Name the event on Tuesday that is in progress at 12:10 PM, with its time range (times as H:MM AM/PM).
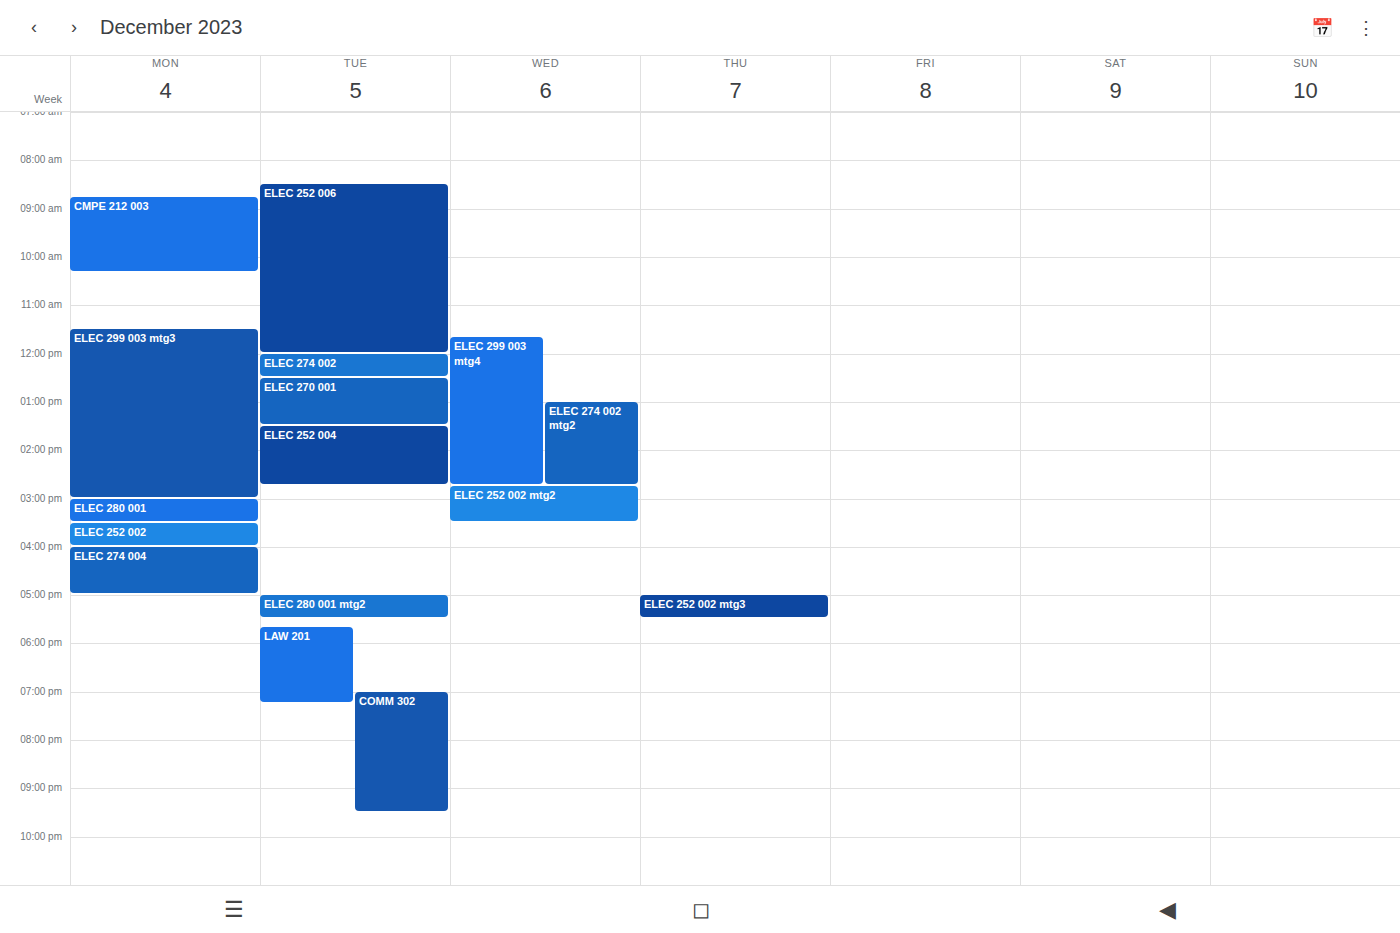
"ELEC 274 002", 12:00 PM to 12:30 PM